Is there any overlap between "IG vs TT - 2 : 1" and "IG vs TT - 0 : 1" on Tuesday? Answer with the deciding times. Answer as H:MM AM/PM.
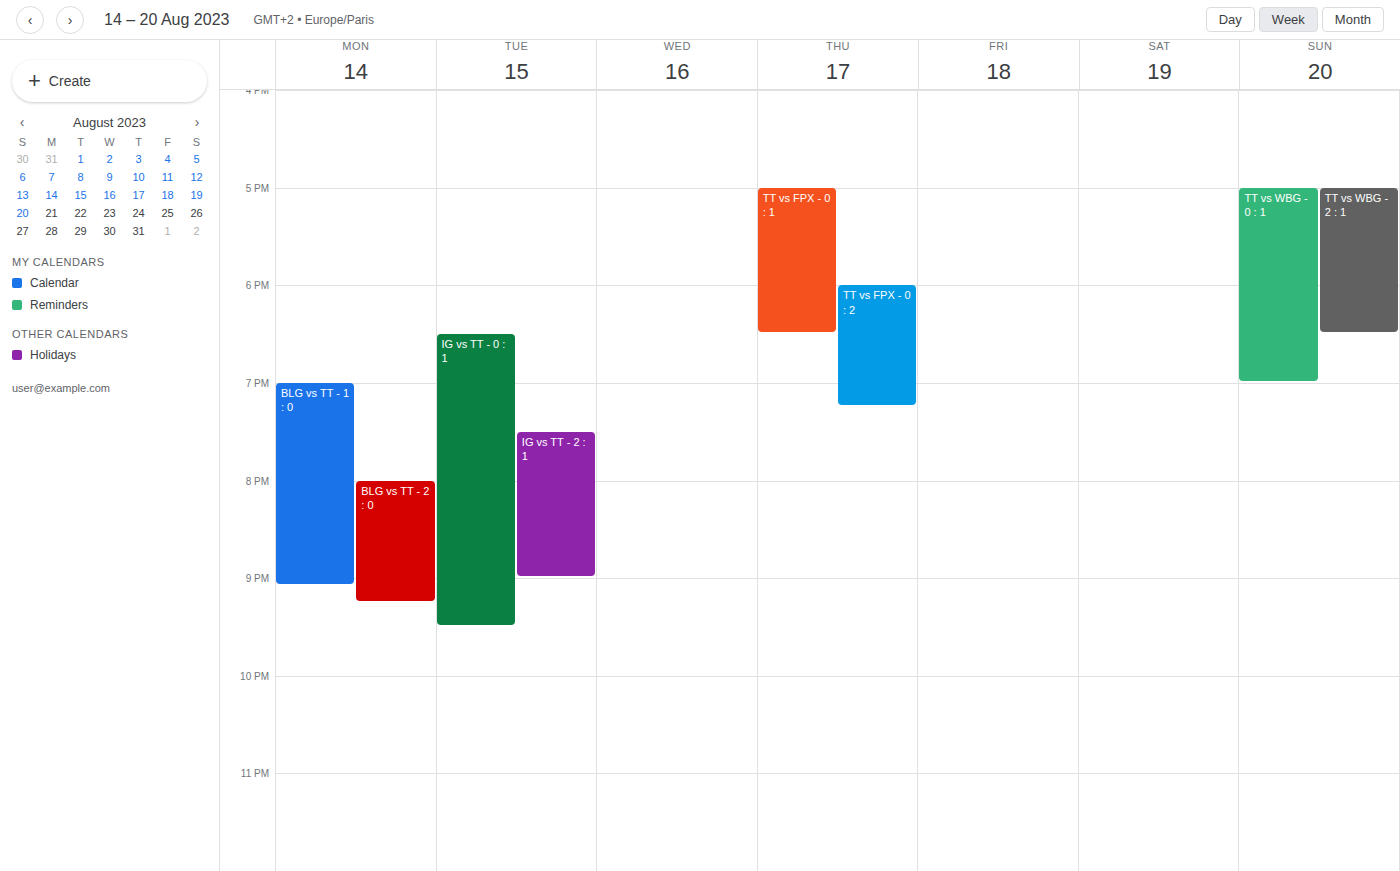
"IG vs TT - 2 : 1" runs 7:30 PM to 9:00 PM, inside "IG vs TT - 0 : 1" -- they overlap.